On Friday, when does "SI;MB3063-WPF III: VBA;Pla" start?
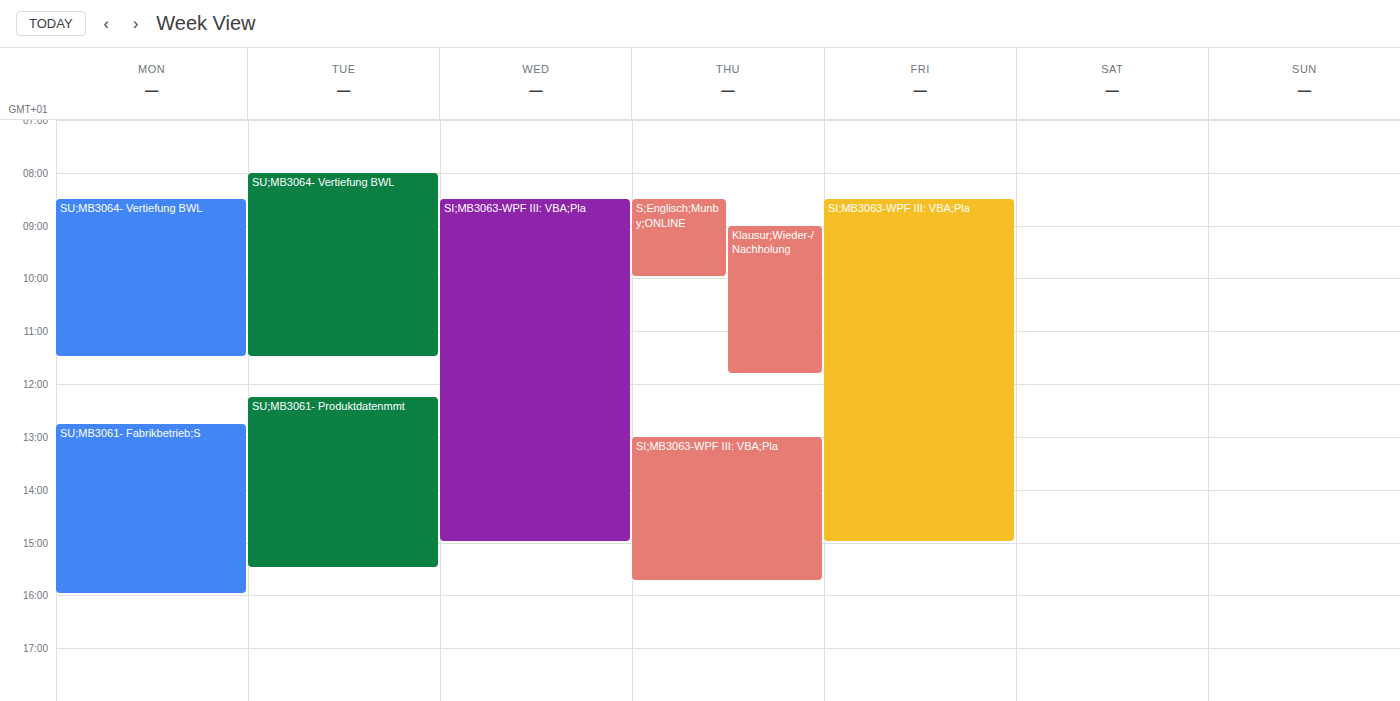
8:30 AM